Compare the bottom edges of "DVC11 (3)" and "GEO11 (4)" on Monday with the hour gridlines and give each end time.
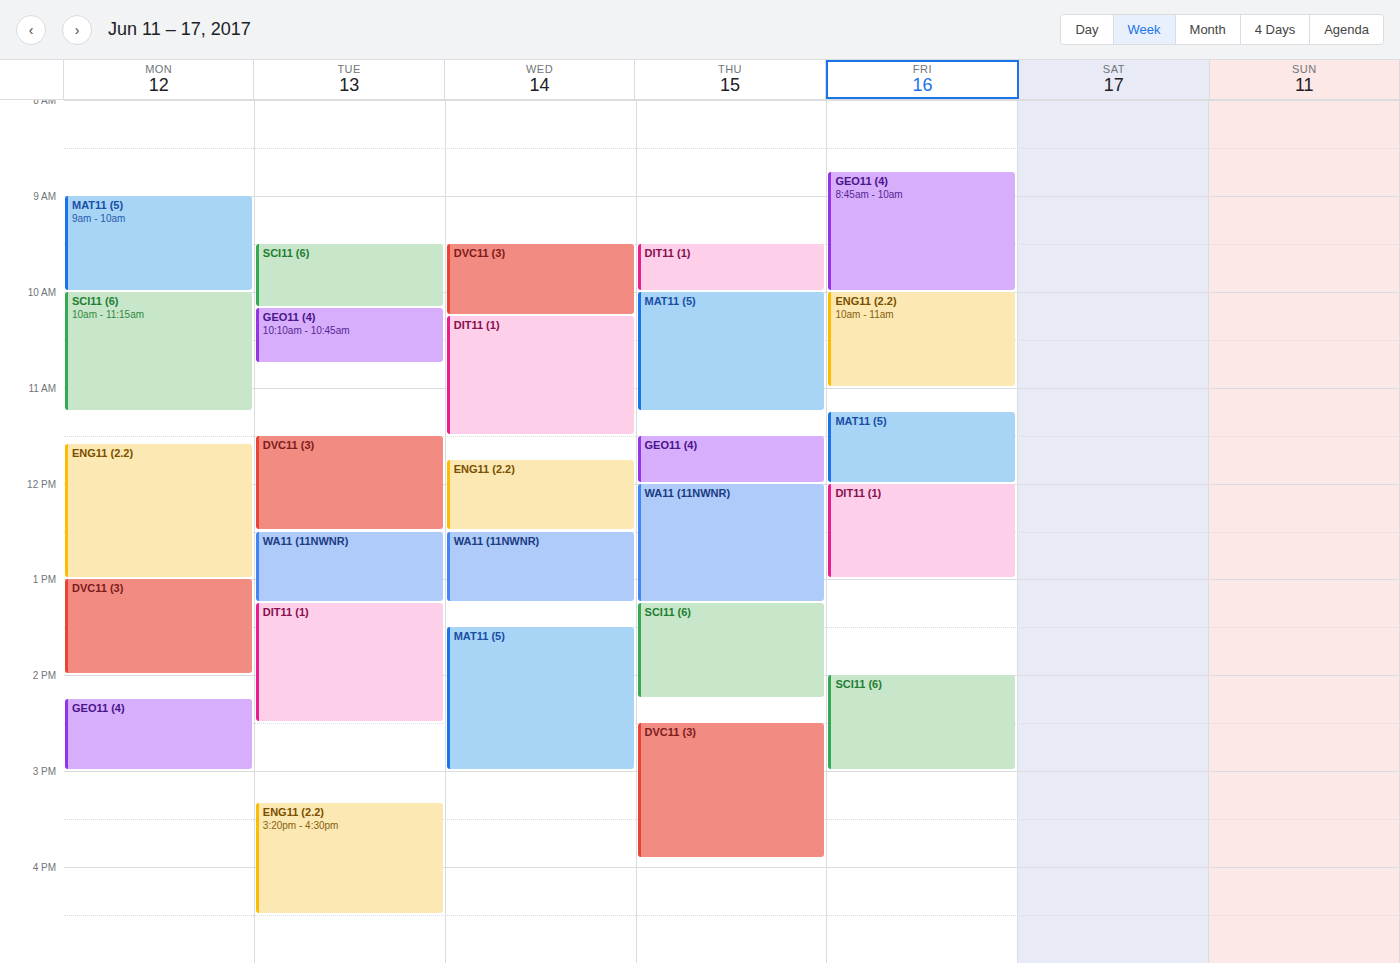
"DVC11 (3)": 2:00 PM, exactly on the 2 PM line. "GEO11 (4)": 3:00 PM, exactly on the 3 PM line.